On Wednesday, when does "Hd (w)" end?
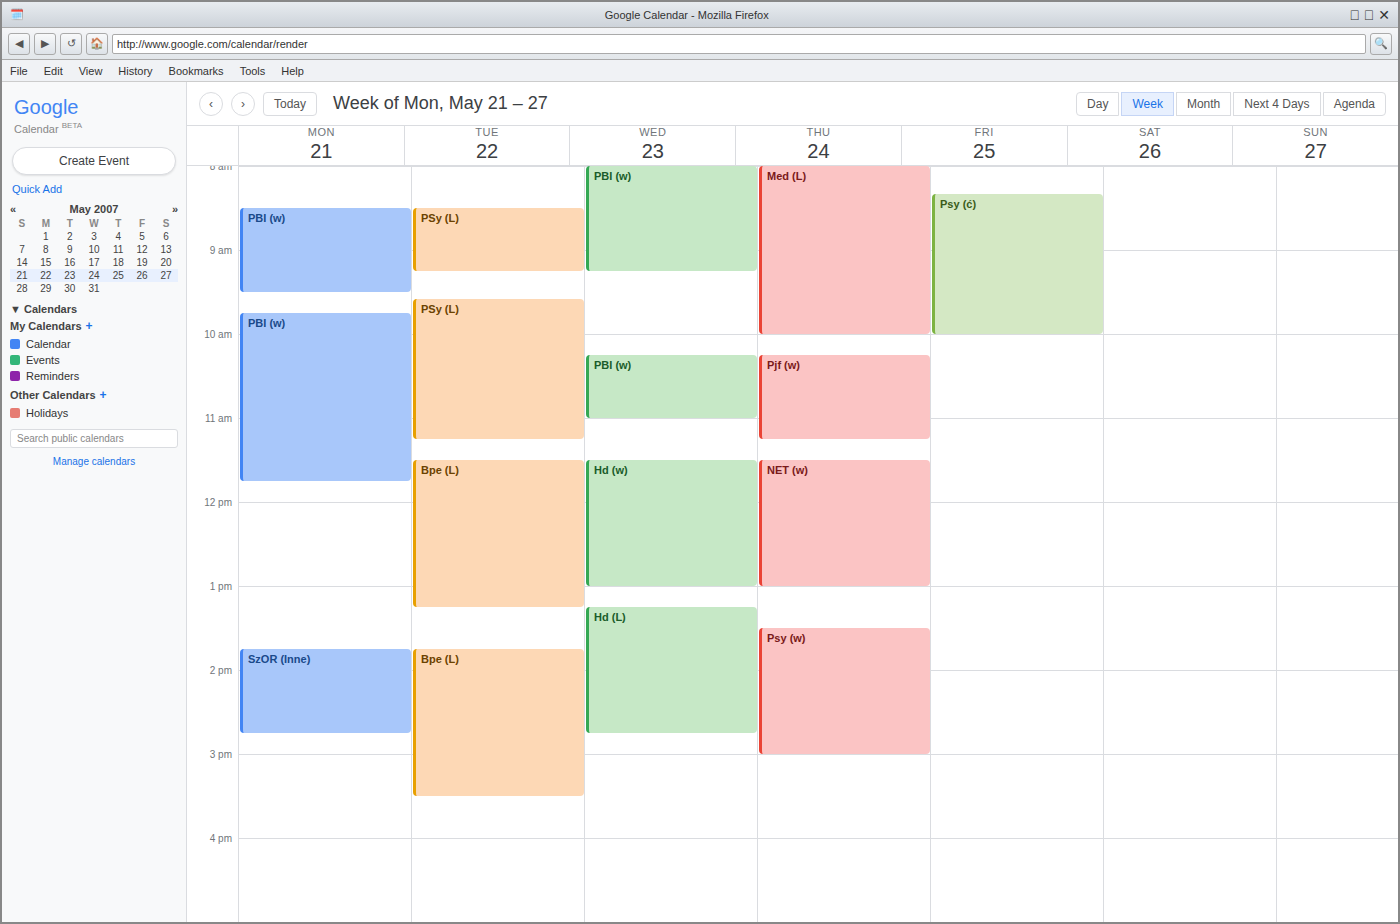
1:00 PM